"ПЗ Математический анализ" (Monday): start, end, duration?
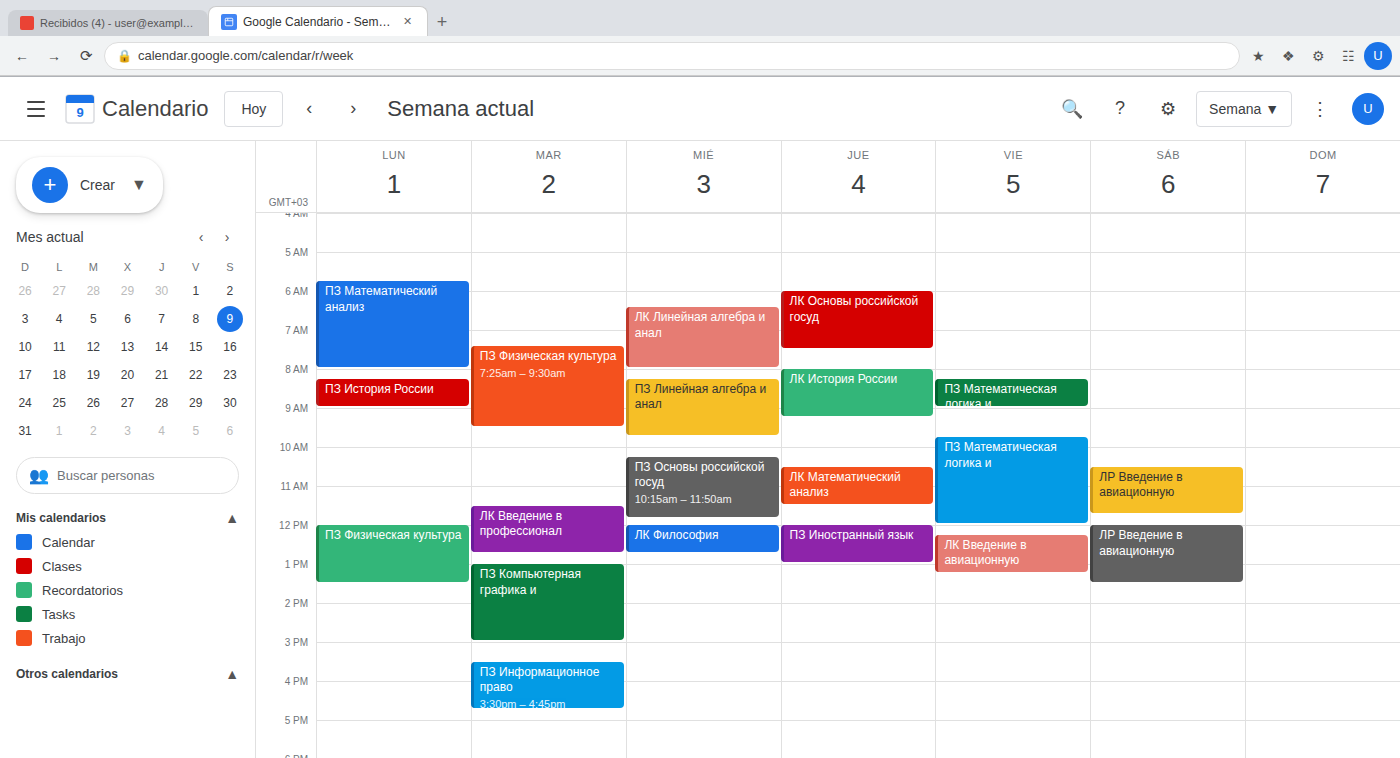
05:45 to 08:00, 2 hours 15 minutes